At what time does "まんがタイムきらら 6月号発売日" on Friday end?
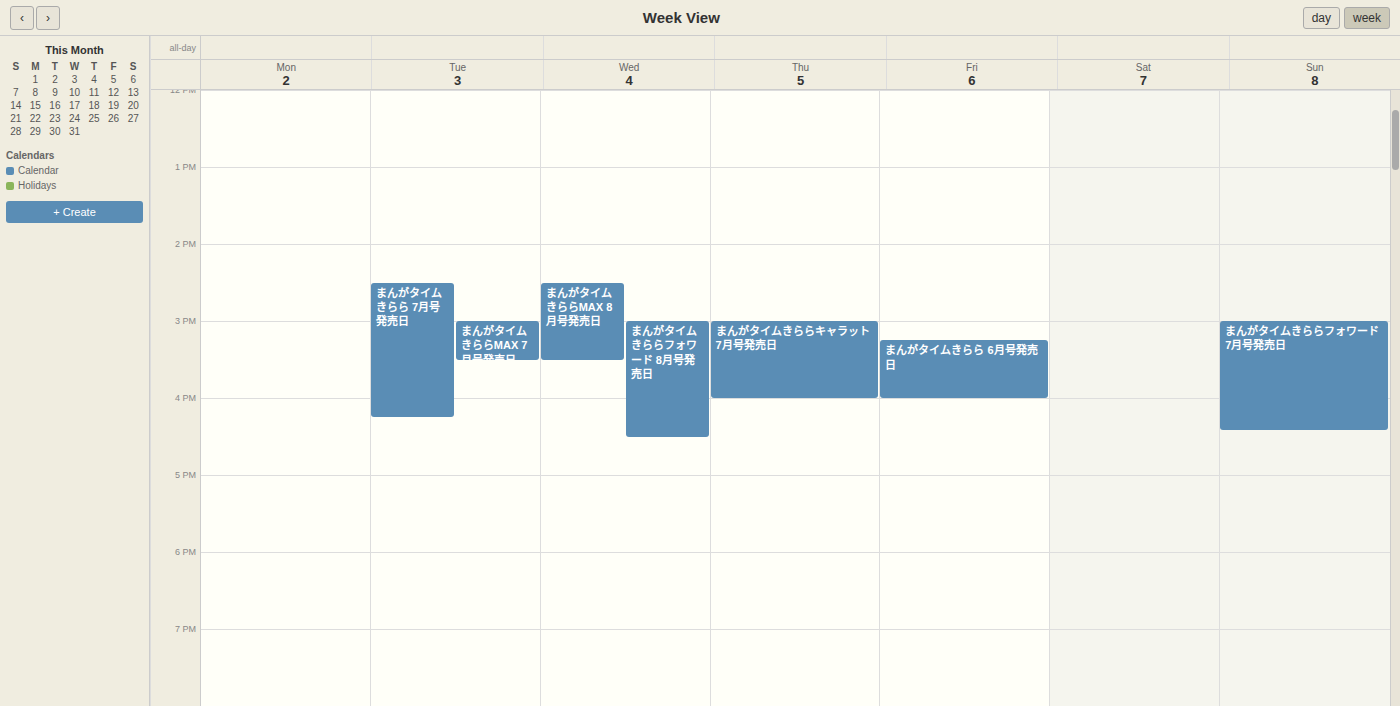
4:00 PM